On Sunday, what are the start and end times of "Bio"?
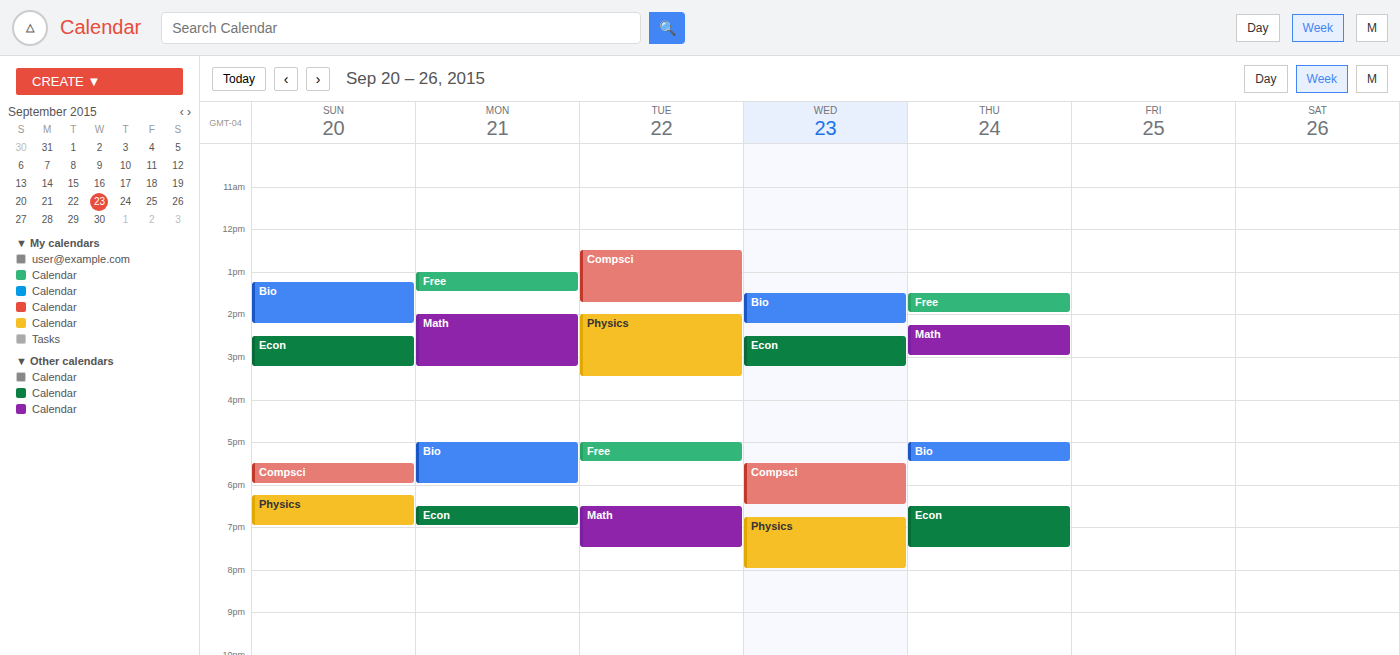
1:15 PM to 2:15 PM